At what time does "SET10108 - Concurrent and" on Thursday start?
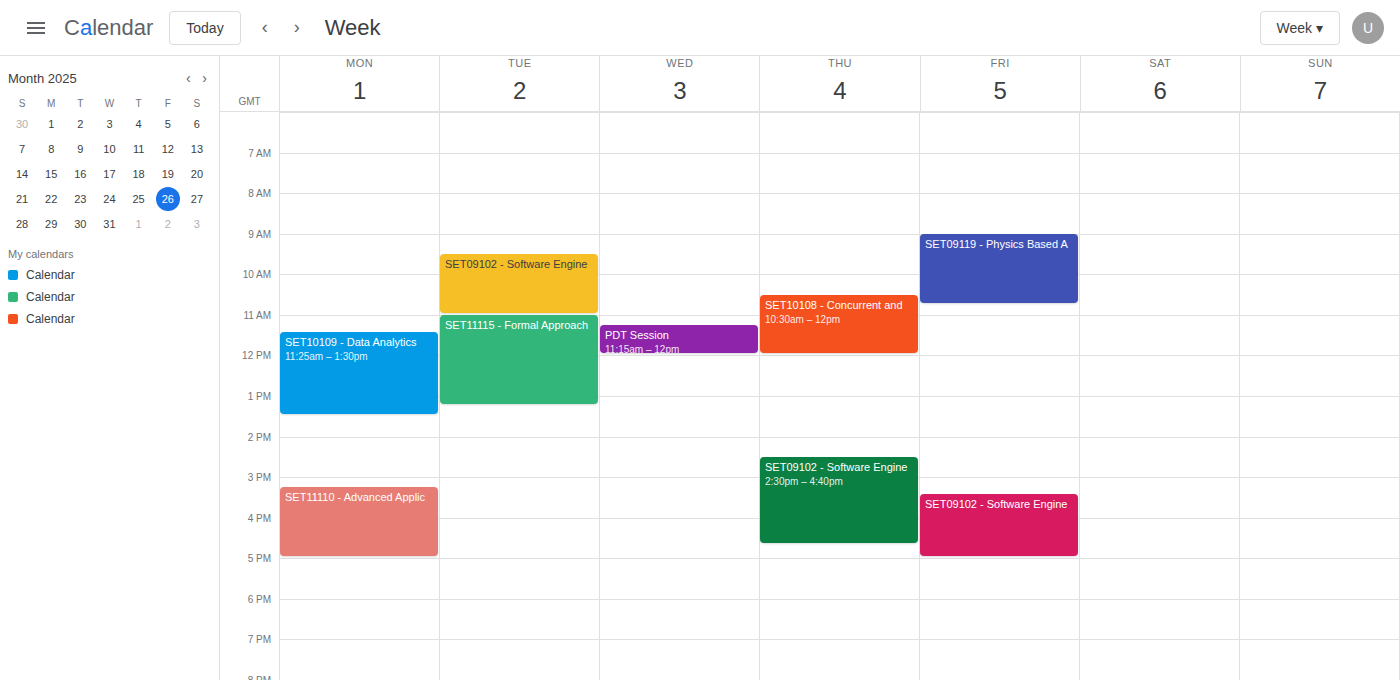
10:30